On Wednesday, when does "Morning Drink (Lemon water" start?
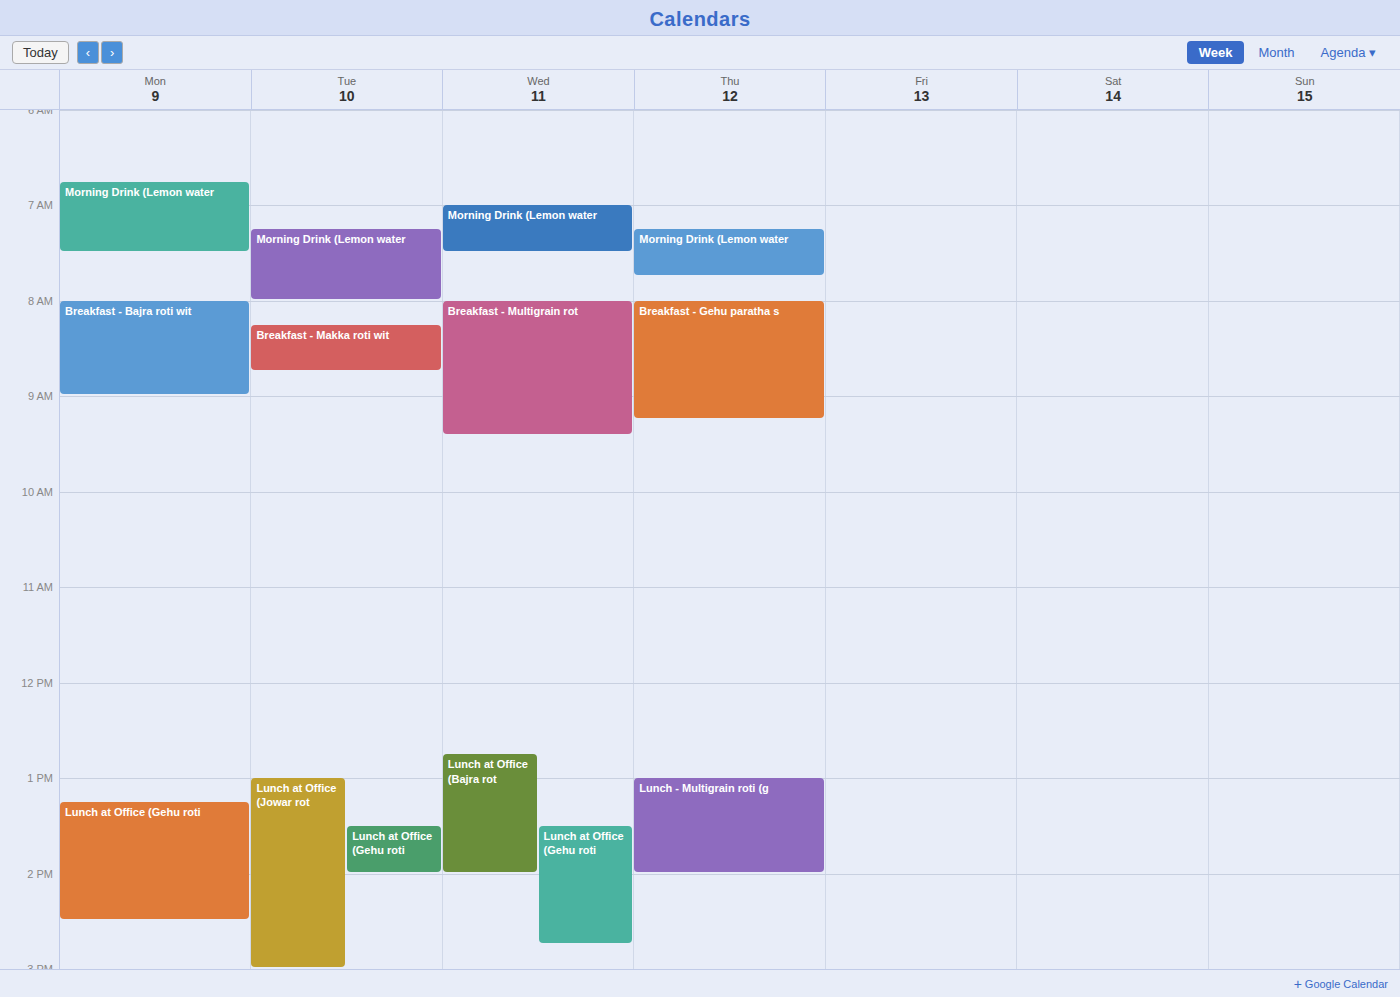
7:00 AM